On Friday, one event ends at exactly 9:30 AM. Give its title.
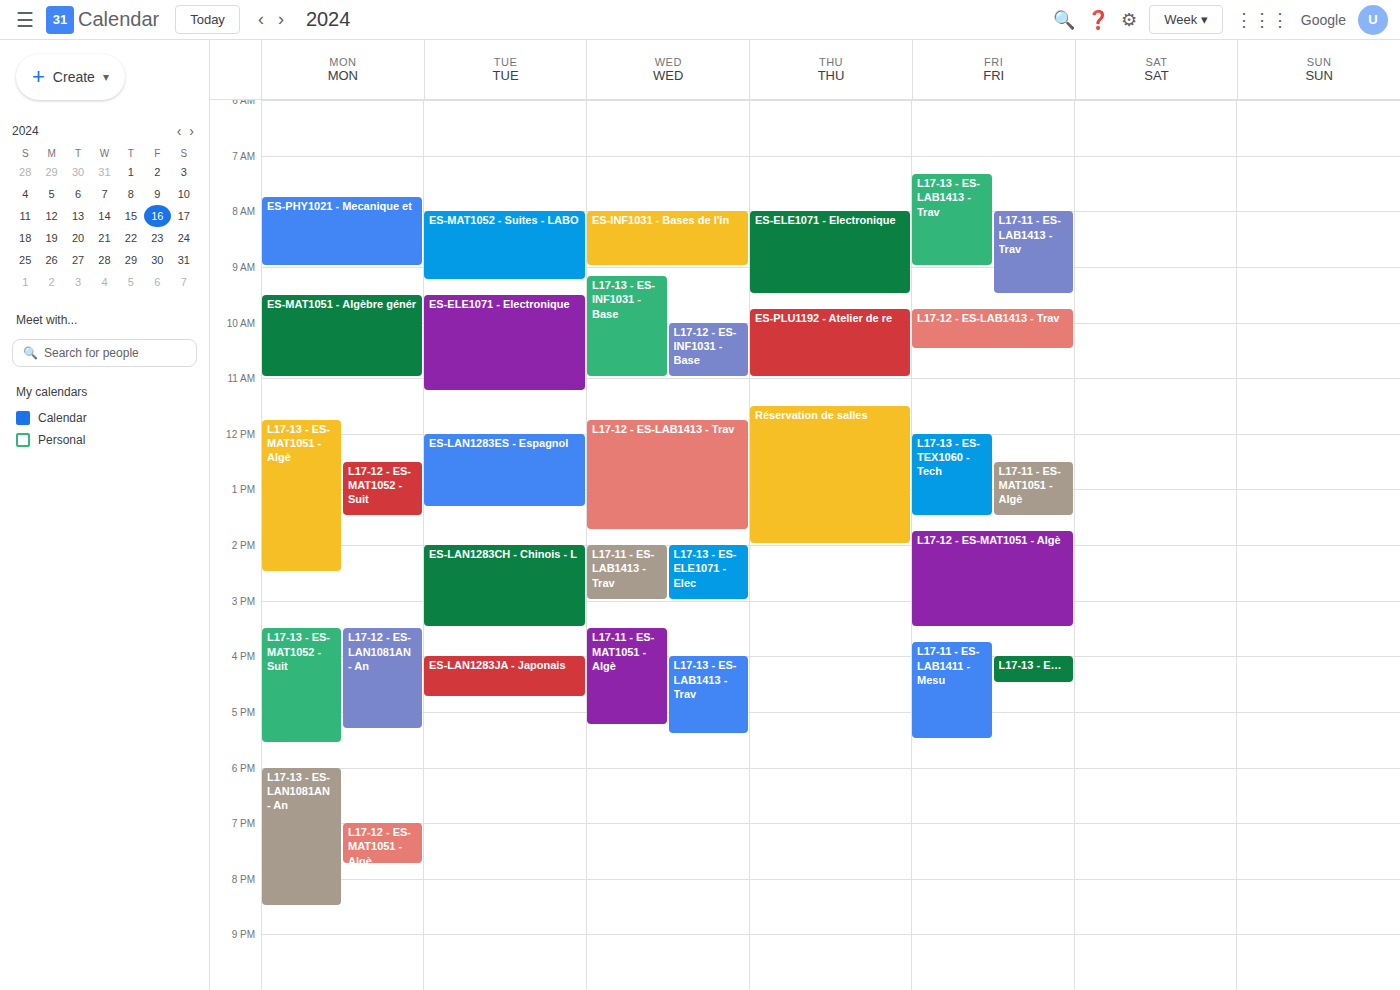
"L17-11 - ES-LAB1413 - Trav"